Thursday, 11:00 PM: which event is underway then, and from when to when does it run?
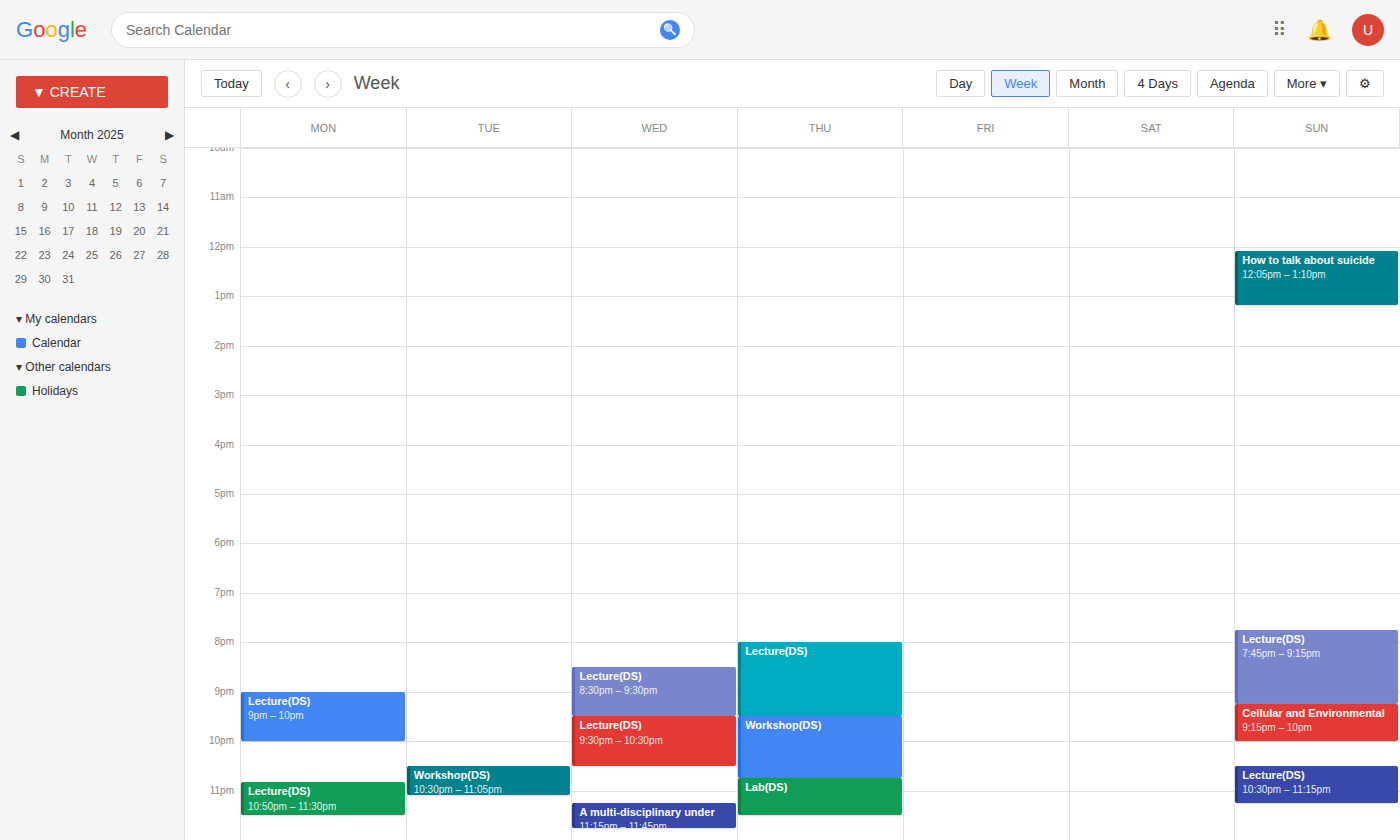
"Lab(DS)", 10:45 PM to 11:30 PM